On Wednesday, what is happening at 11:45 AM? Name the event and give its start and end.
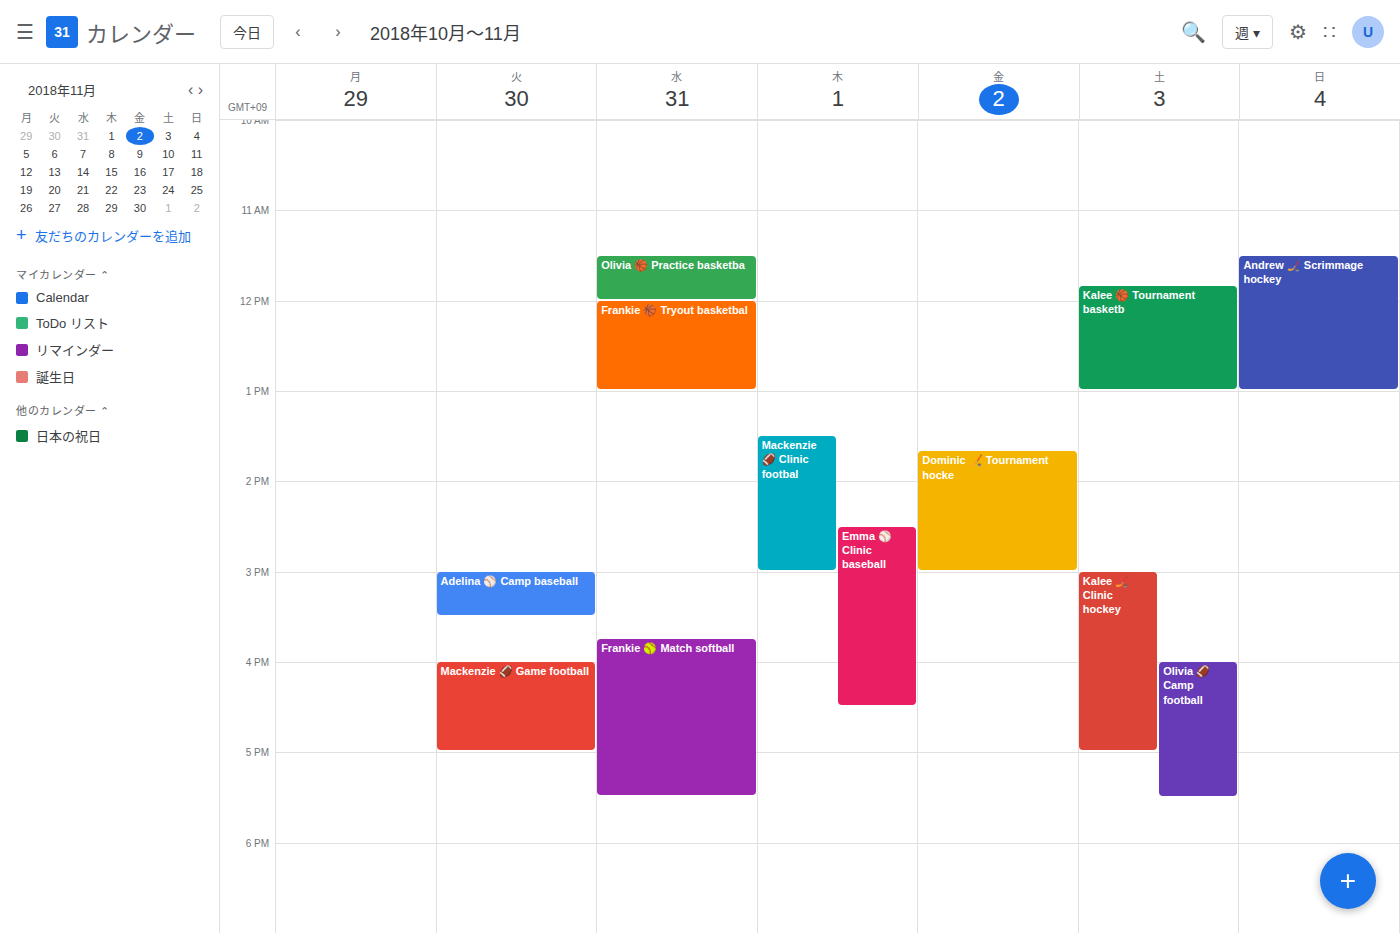
"Olivia 🏀 Practice basketba", 11:30 AM to 12:00 PM